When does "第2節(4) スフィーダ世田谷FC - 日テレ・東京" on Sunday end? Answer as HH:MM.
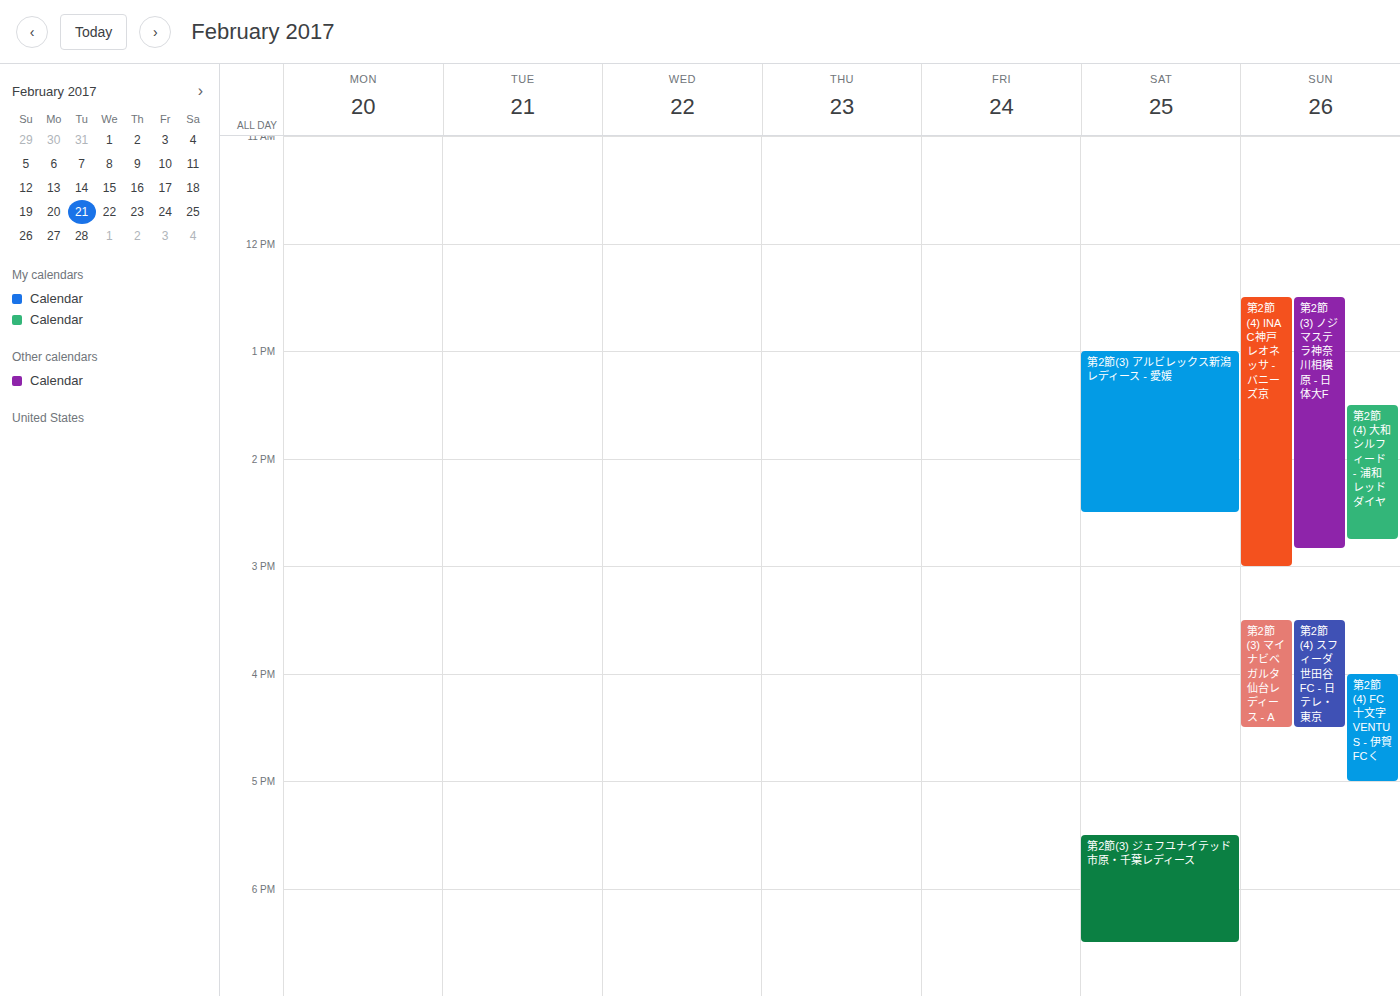
16:30